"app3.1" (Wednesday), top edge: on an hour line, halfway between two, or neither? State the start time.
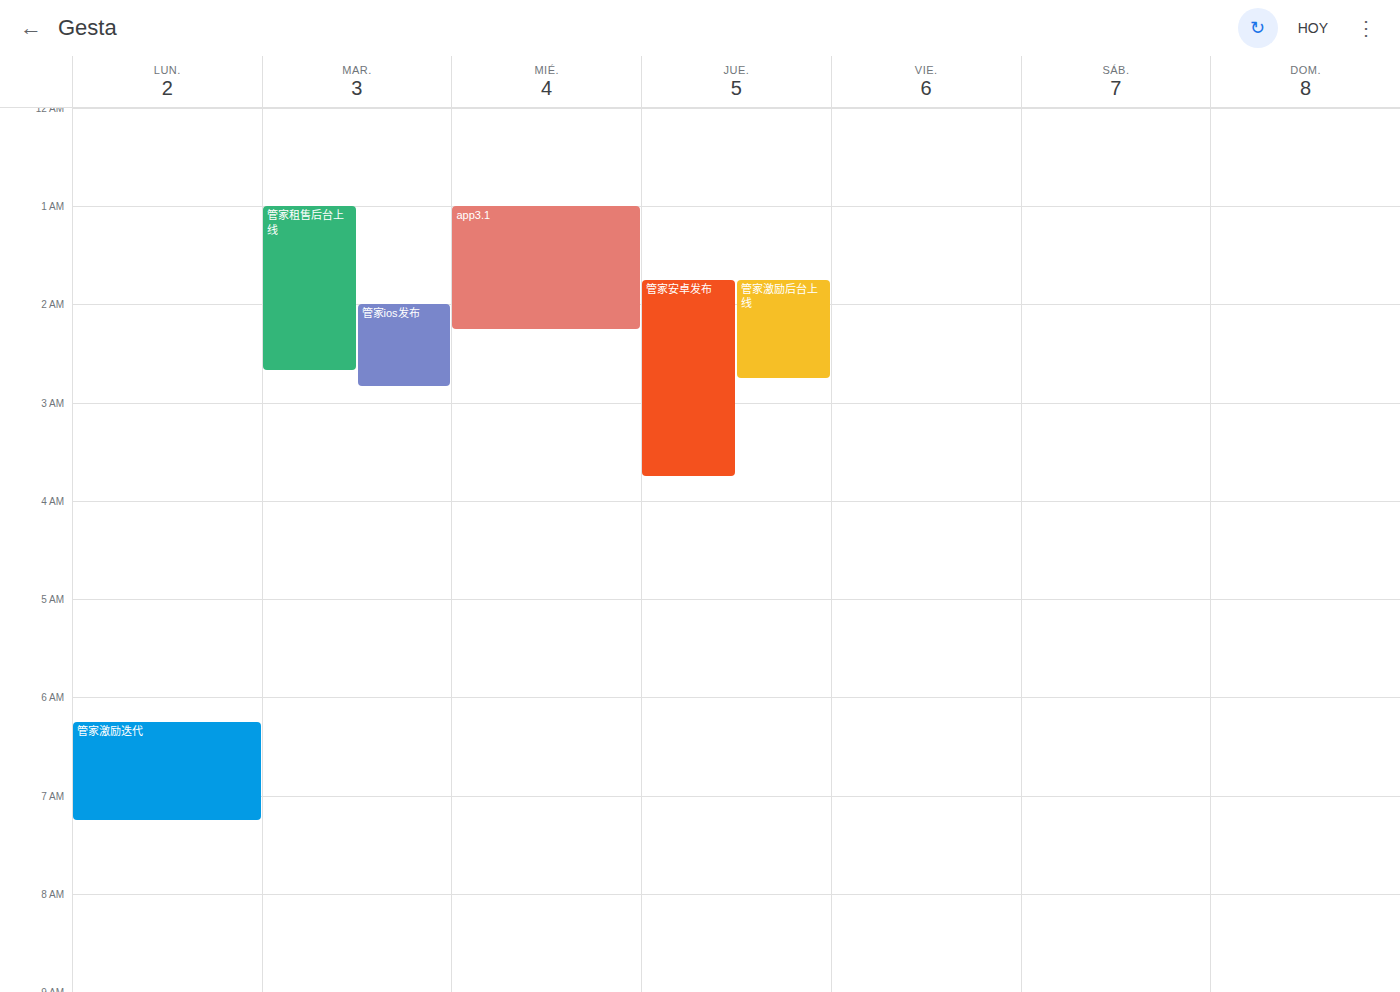
01:00 -- exactly on the 01:00 line.